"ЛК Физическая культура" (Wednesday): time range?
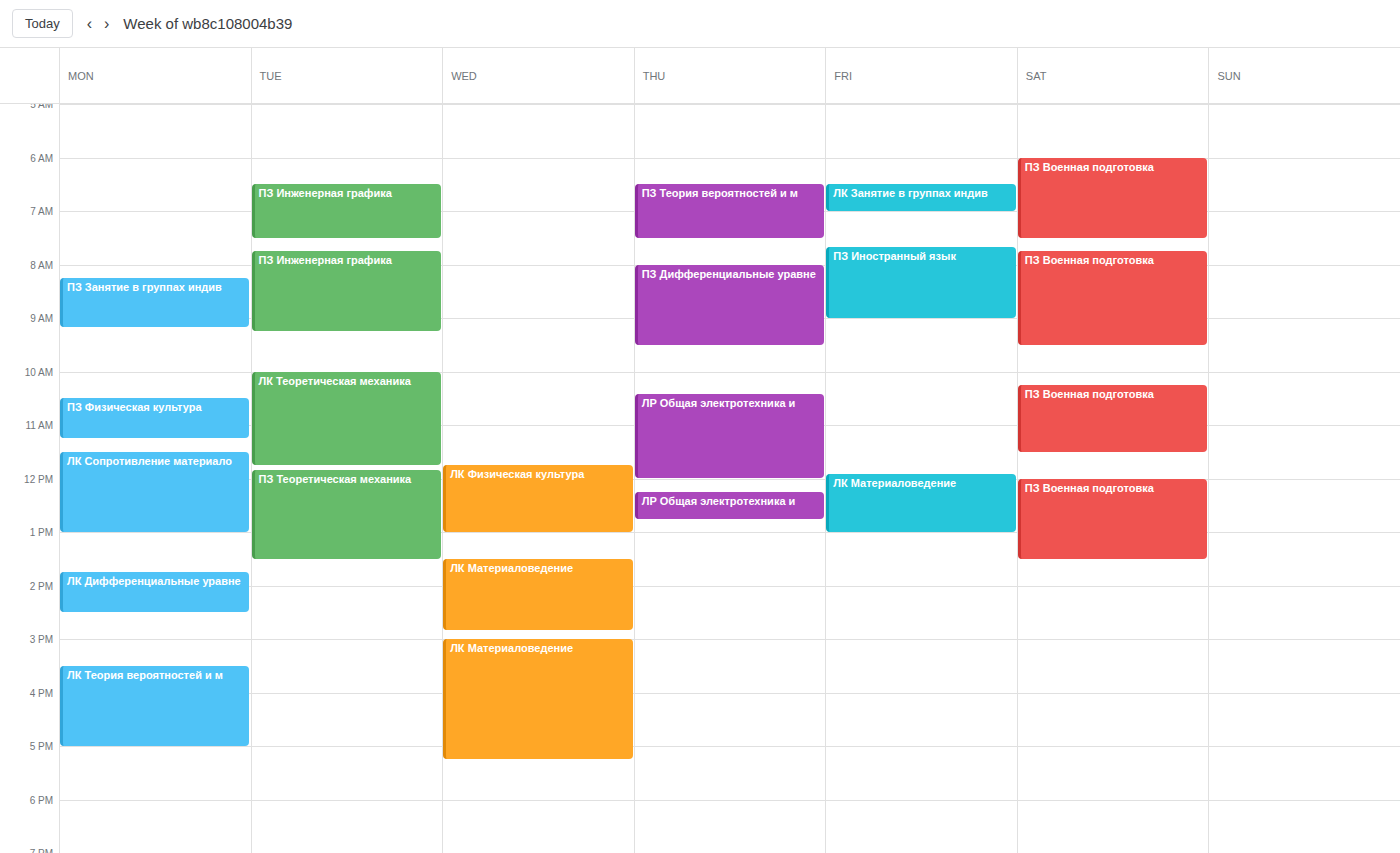
11:45 AM to 1:00 PM